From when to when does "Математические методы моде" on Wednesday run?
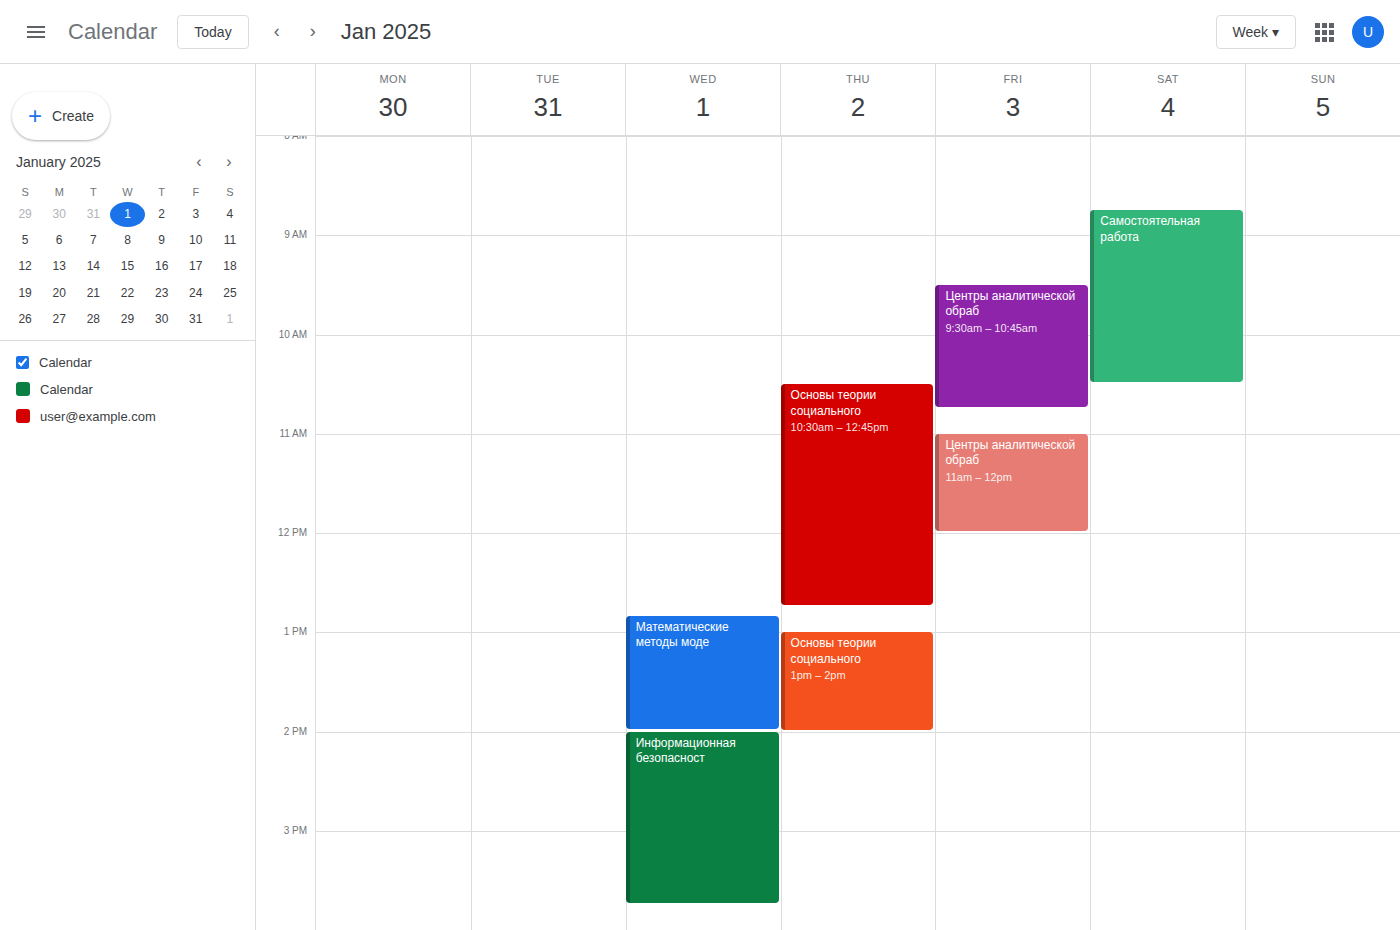
12:50 PM to 2:00 PM